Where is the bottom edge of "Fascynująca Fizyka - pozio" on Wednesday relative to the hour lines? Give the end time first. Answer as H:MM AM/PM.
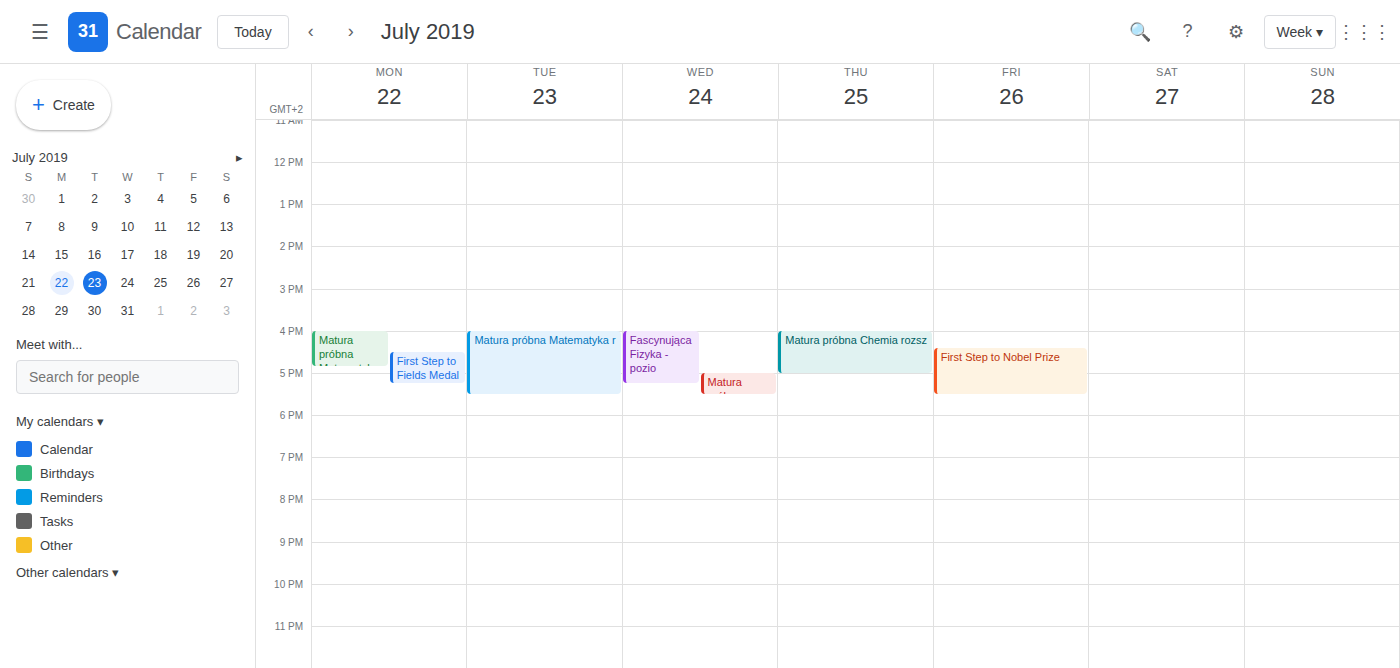
5:15 PM -- neither: a quarter of the way from the 5 PM line to the 6 PM line.